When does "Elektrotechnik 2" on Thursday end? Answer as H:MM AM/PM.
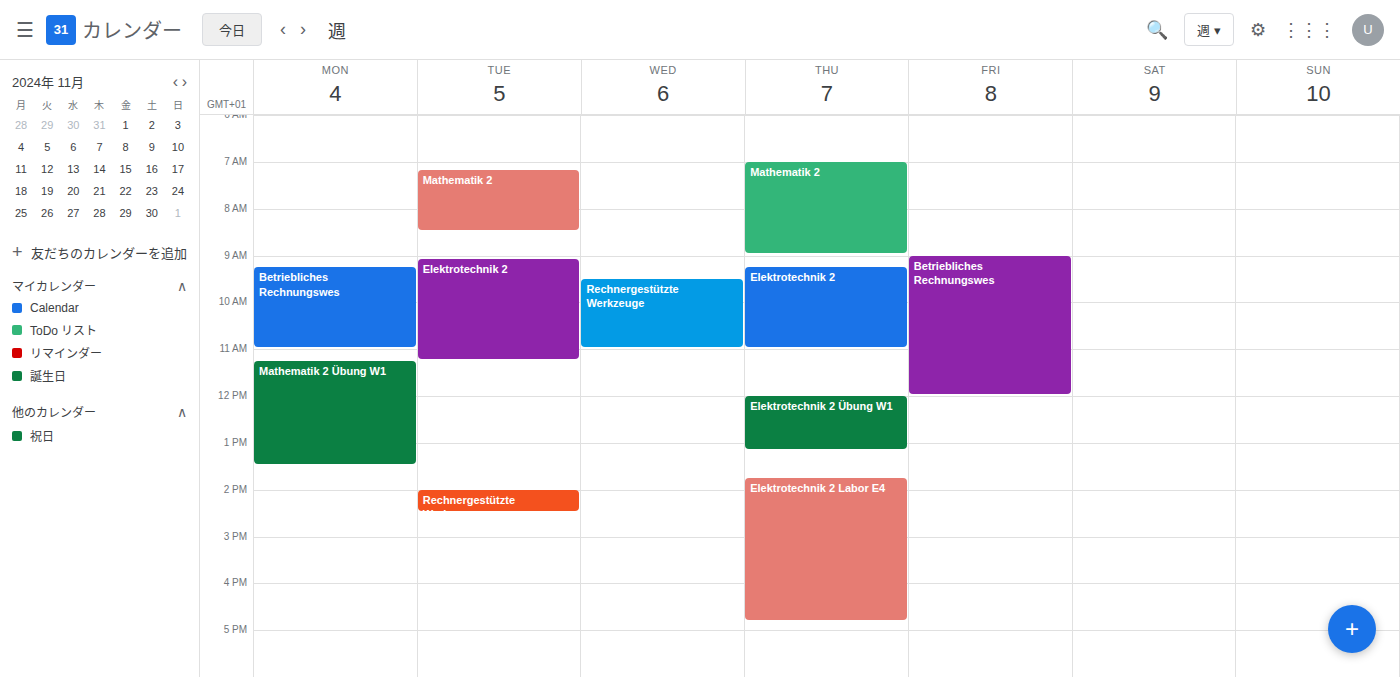
11:00 AM